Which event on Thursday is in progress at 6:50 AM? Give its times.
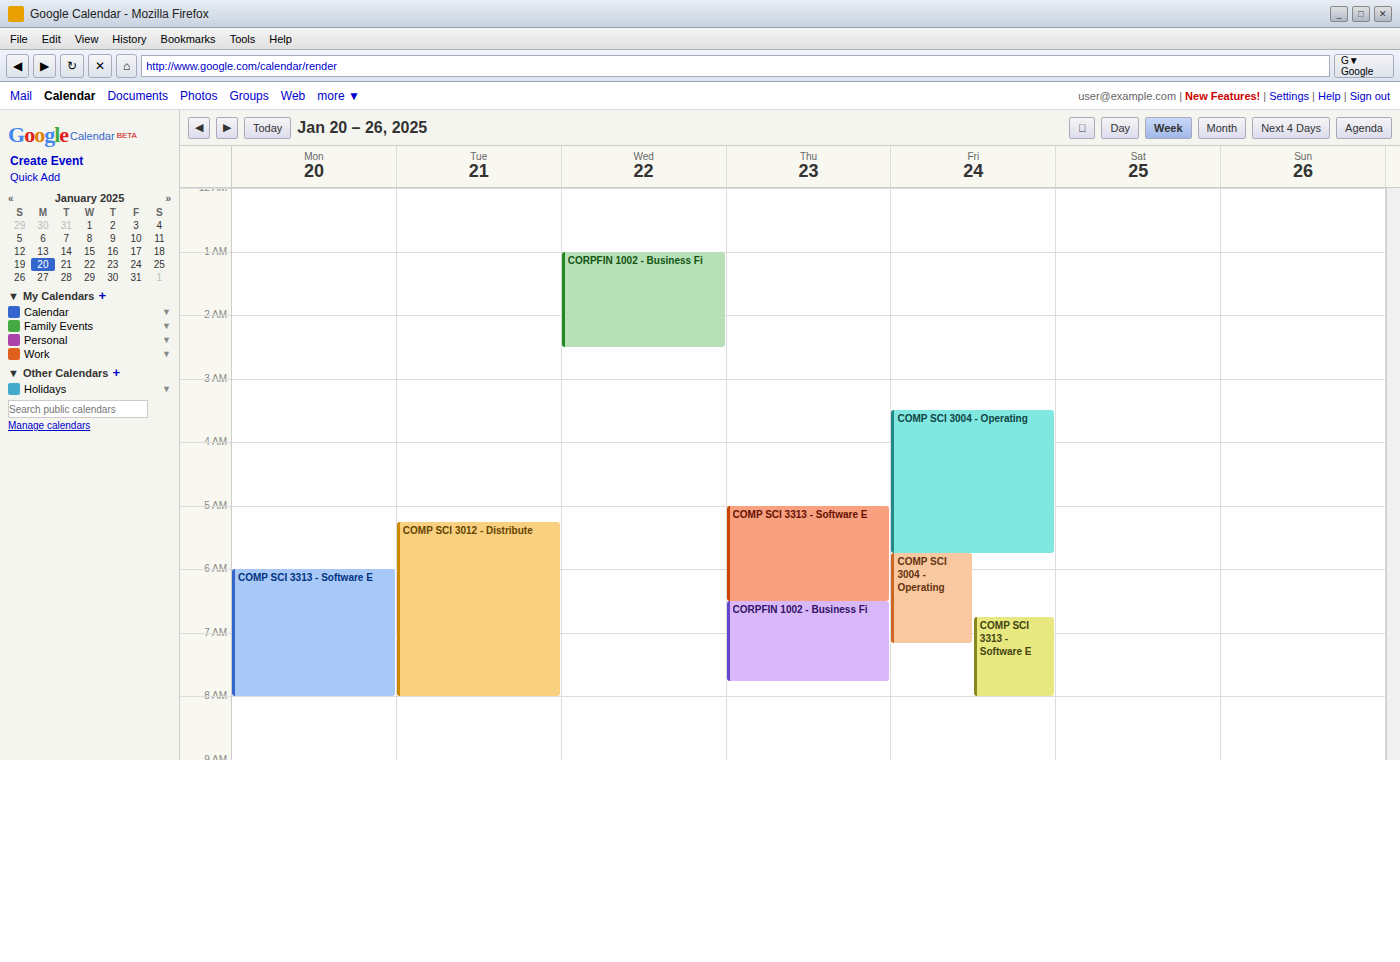
"CORPFIN 1002 - Business Fi", 6:30 AM to 7:45 AM